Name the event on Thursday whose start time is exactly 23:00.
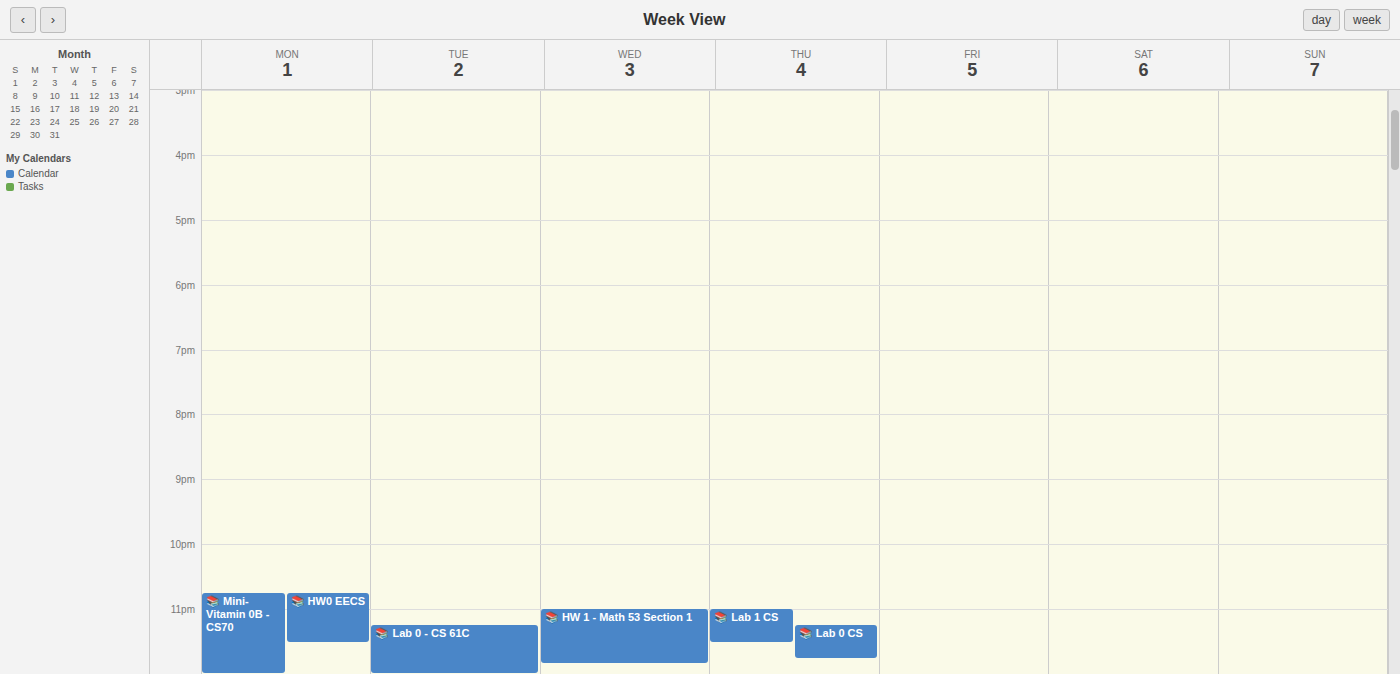
"📚 Lab 1 CS"